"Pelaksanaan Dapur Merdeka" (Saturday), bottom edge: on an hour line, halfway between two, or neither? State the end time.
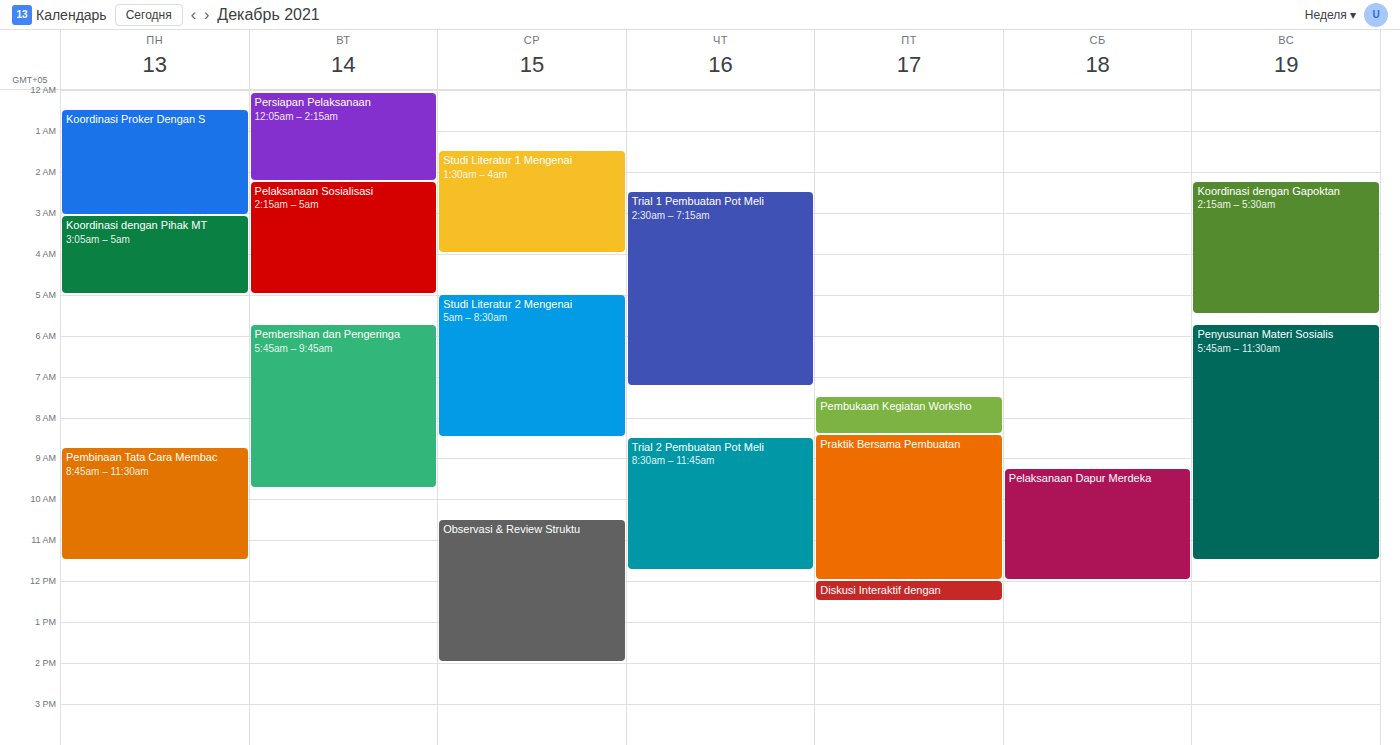
12:00 -- exactly on the 12:00 line.